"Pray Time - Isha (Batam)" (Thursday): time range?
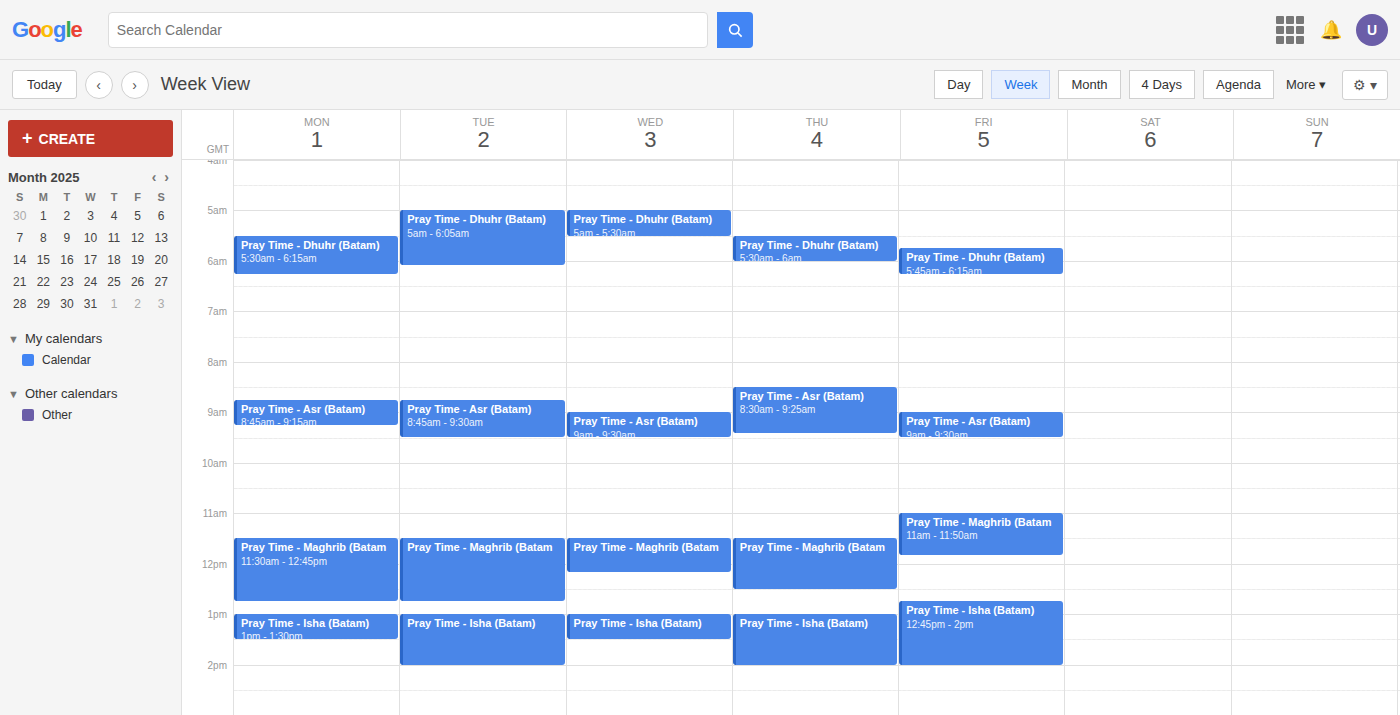
1:00 PM to 2:00 PM